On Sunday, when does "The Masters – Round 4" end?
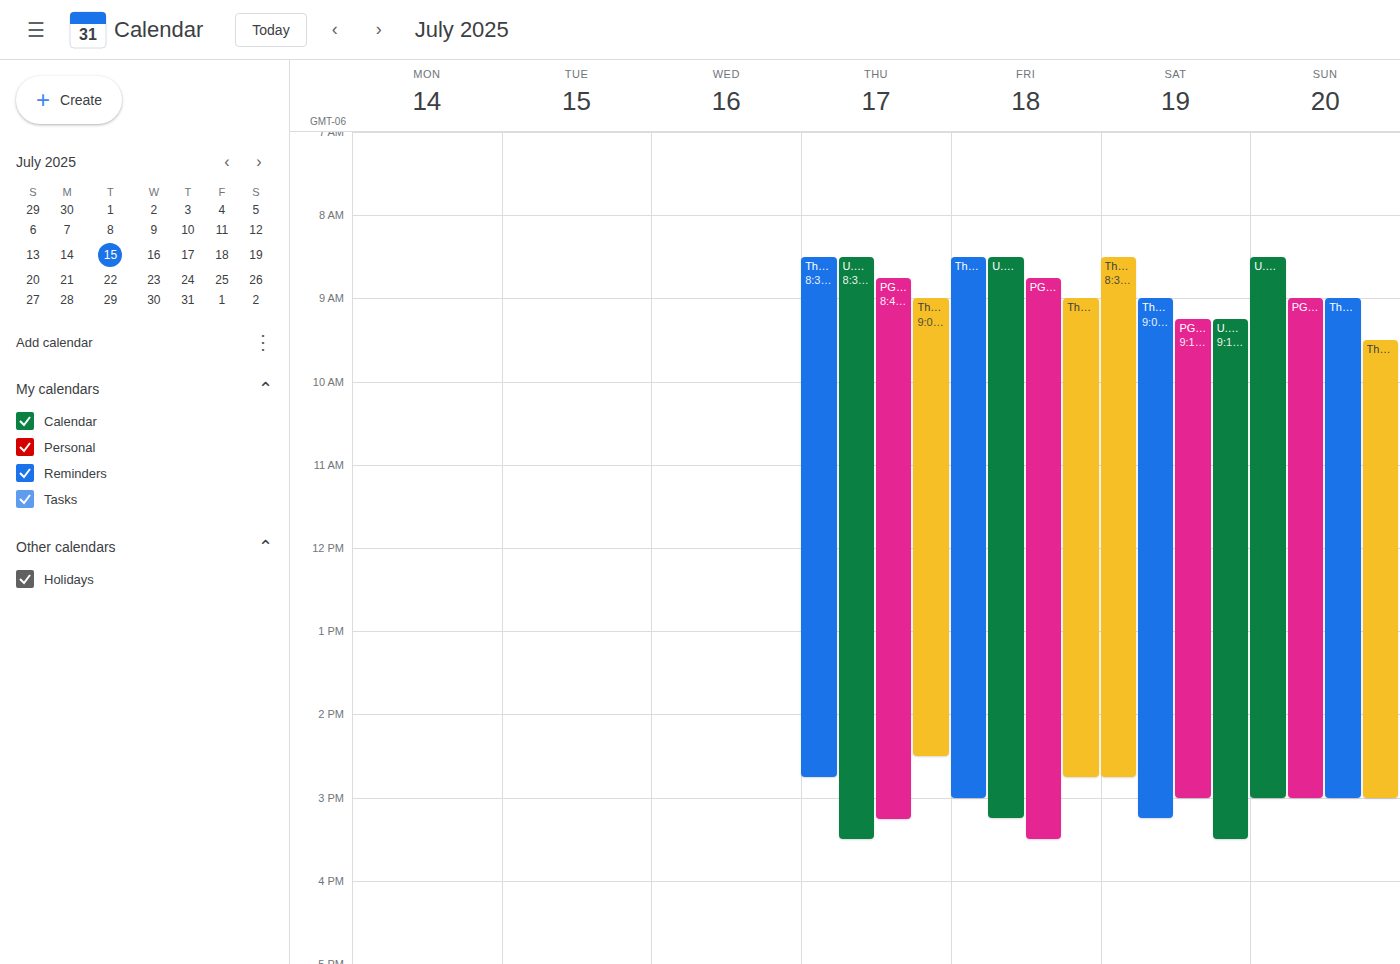
3:00 PM